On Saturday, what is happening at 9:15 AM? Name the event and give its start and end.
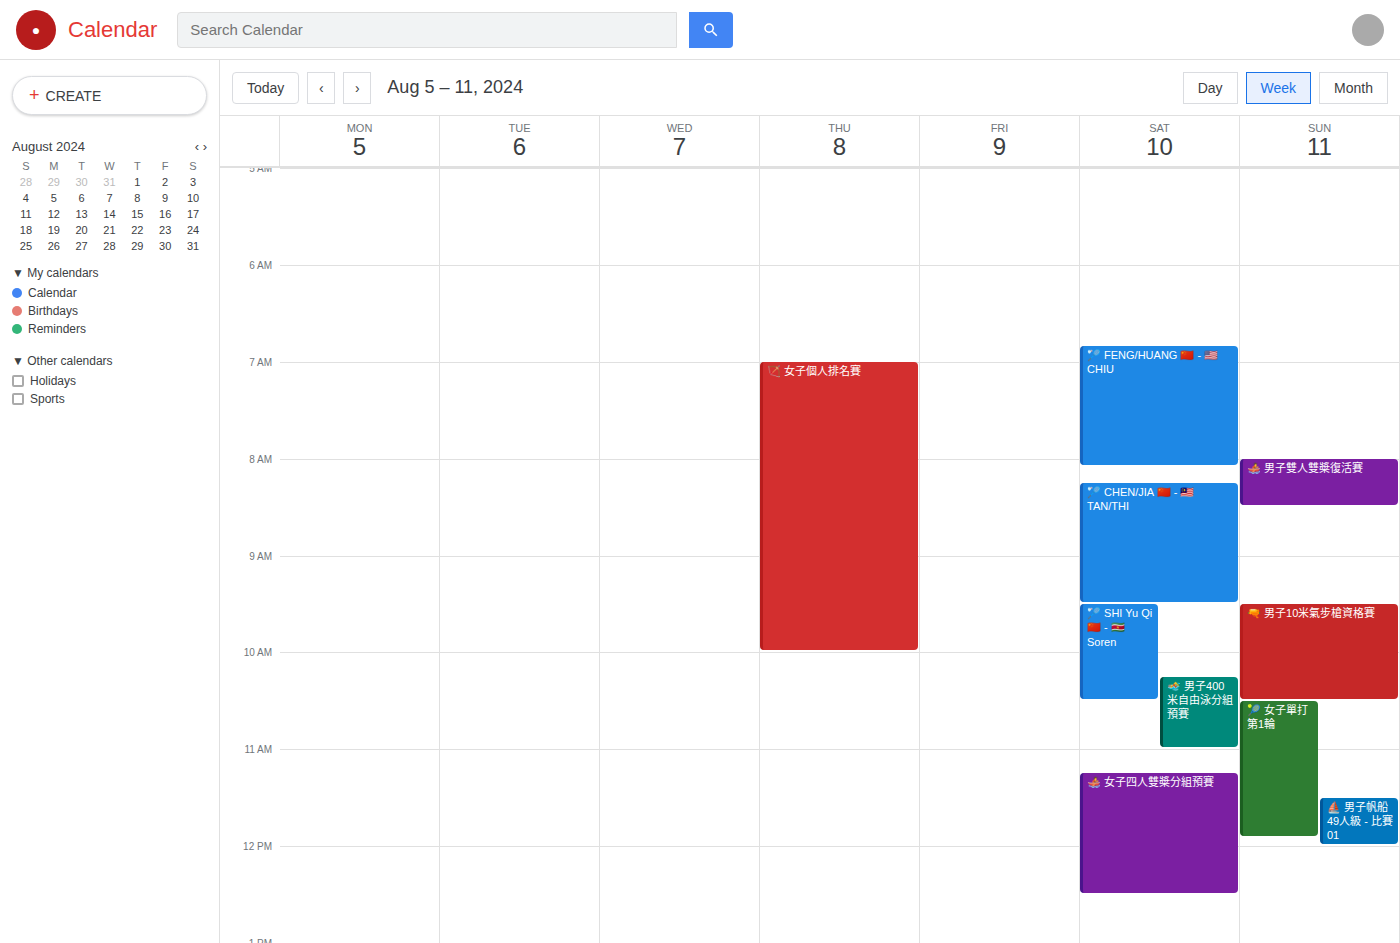
"🏸 CHEN/JIA 🇨🇳 - 🇲🇾 TAN/THI", 8:15 AM to 9:30 AM